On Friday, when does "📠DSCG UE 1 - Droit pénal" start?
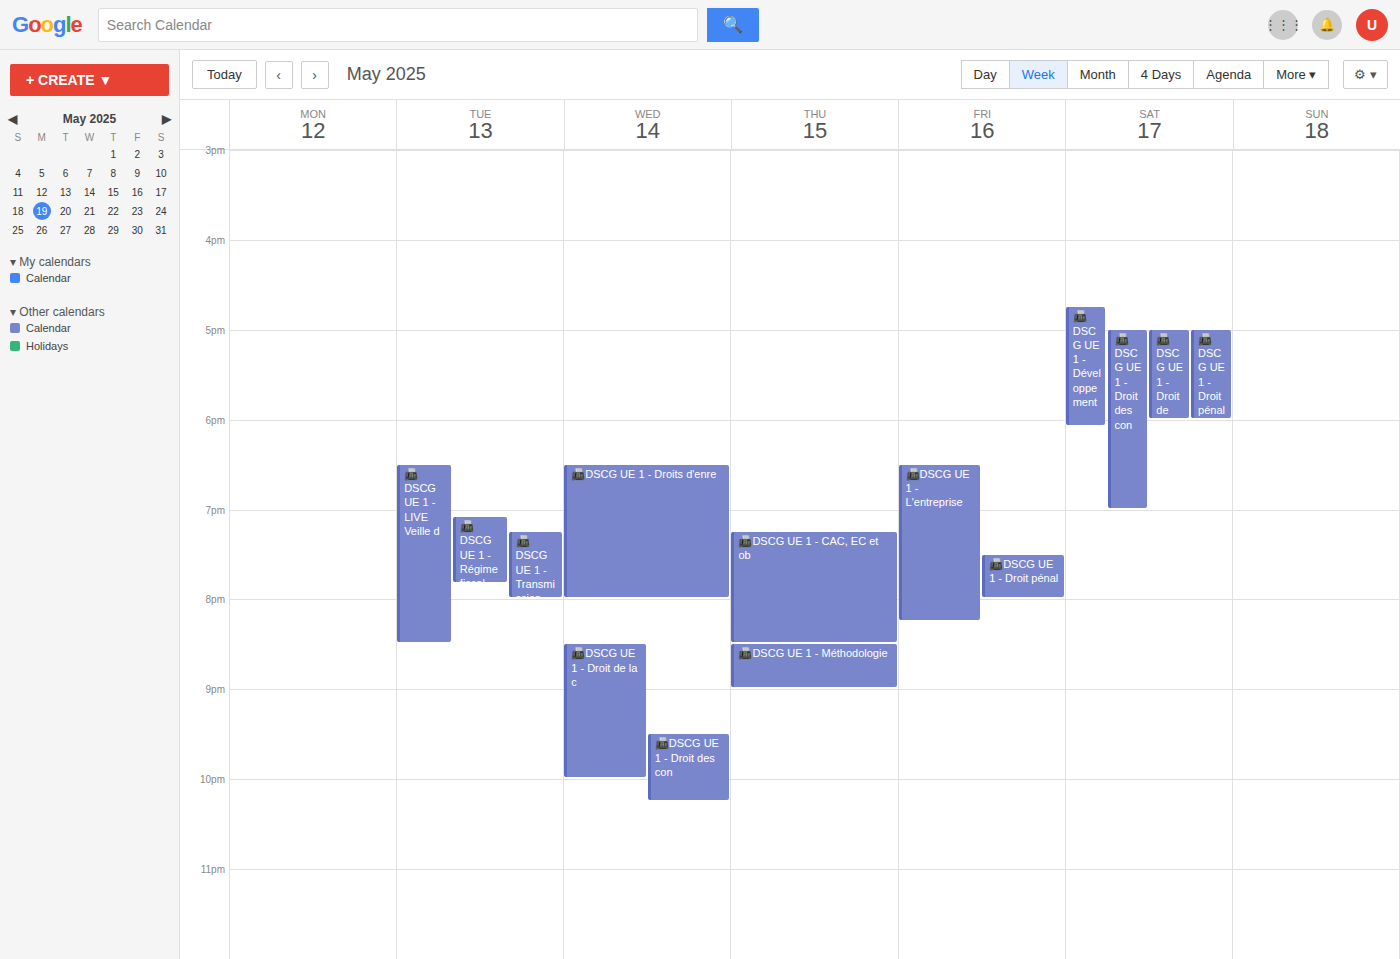
7:30 PM